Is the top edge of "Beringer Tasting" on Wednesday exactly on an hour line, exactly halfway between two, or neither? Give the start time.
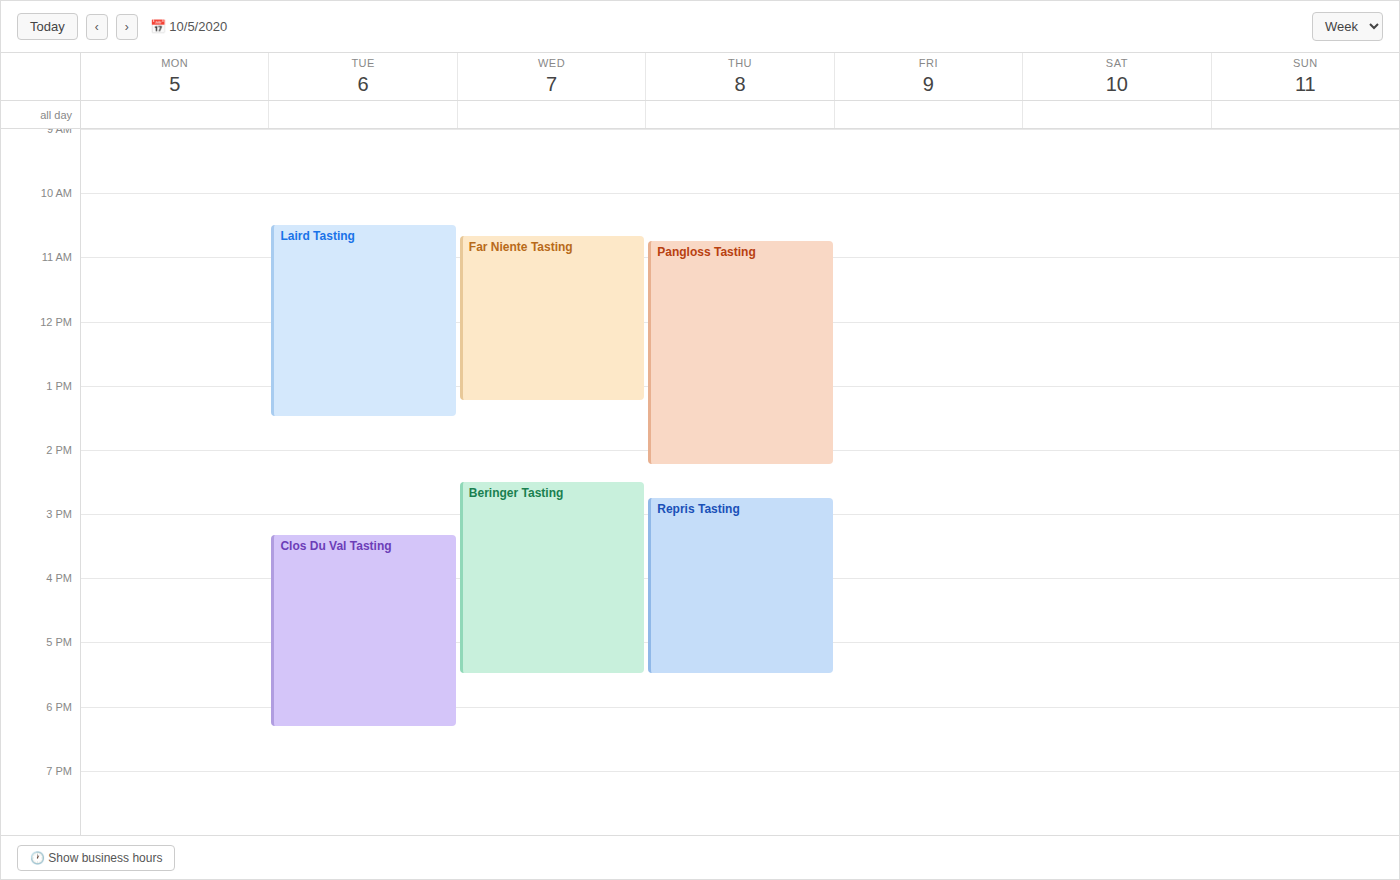
14:30 -- halfway between the 14:00 and 15:00 lines.